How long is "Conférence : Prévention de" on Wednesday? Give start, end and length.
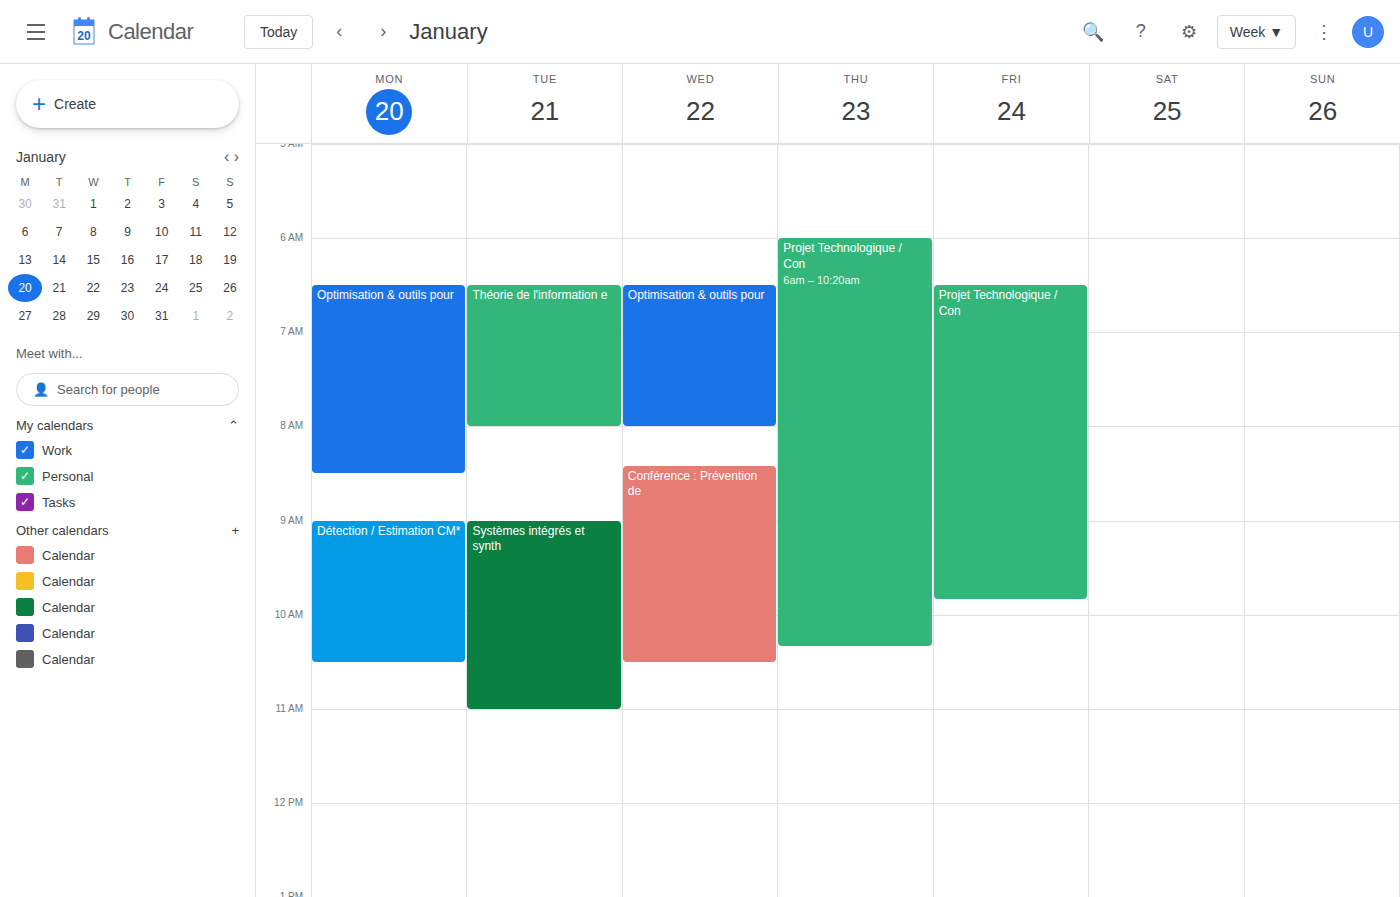
8:25 AM to 10:30 AM, 2 hours 5 minutes